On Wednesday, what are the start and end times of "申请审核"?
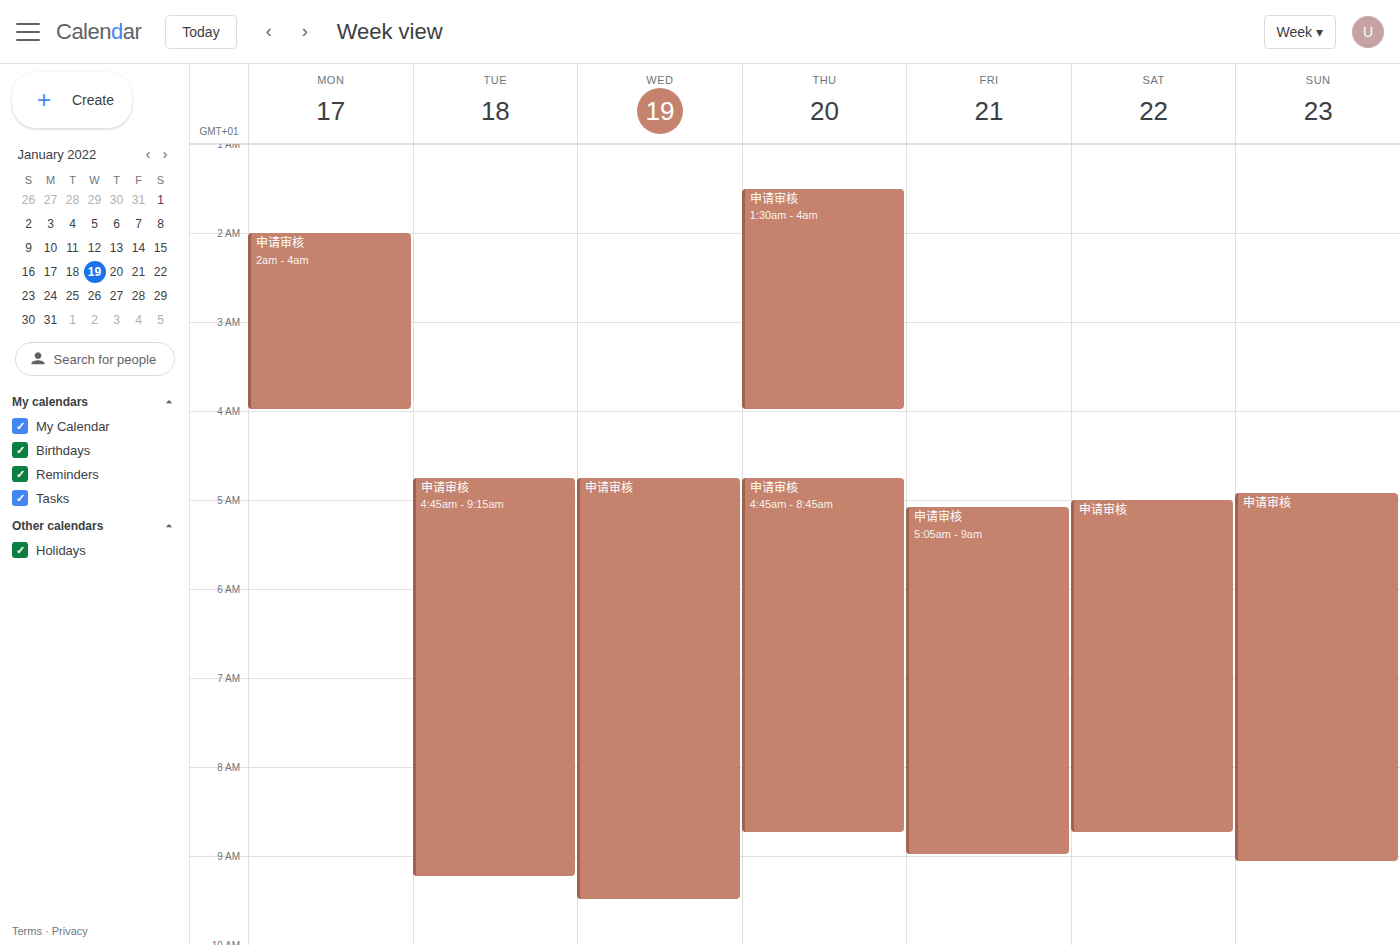
04:45 to 09:30